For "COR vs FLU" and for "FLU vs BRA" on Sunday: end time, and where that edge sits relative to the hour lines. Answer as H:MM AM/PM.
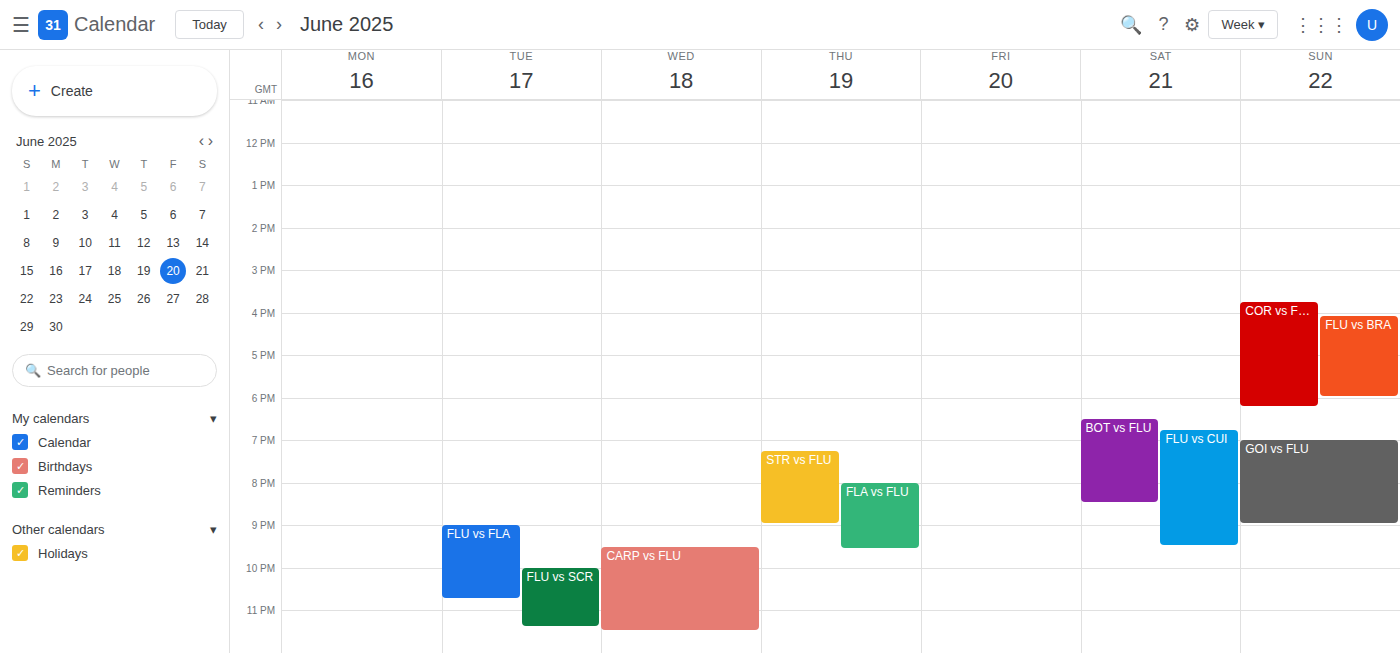
"COR vs FLU": 6:15 PM, neither: a quarter of the way from the 6 PM line to the 7 PM line. "FLU vs BRA": 6:00 PM, exactly on the 6 PM line.